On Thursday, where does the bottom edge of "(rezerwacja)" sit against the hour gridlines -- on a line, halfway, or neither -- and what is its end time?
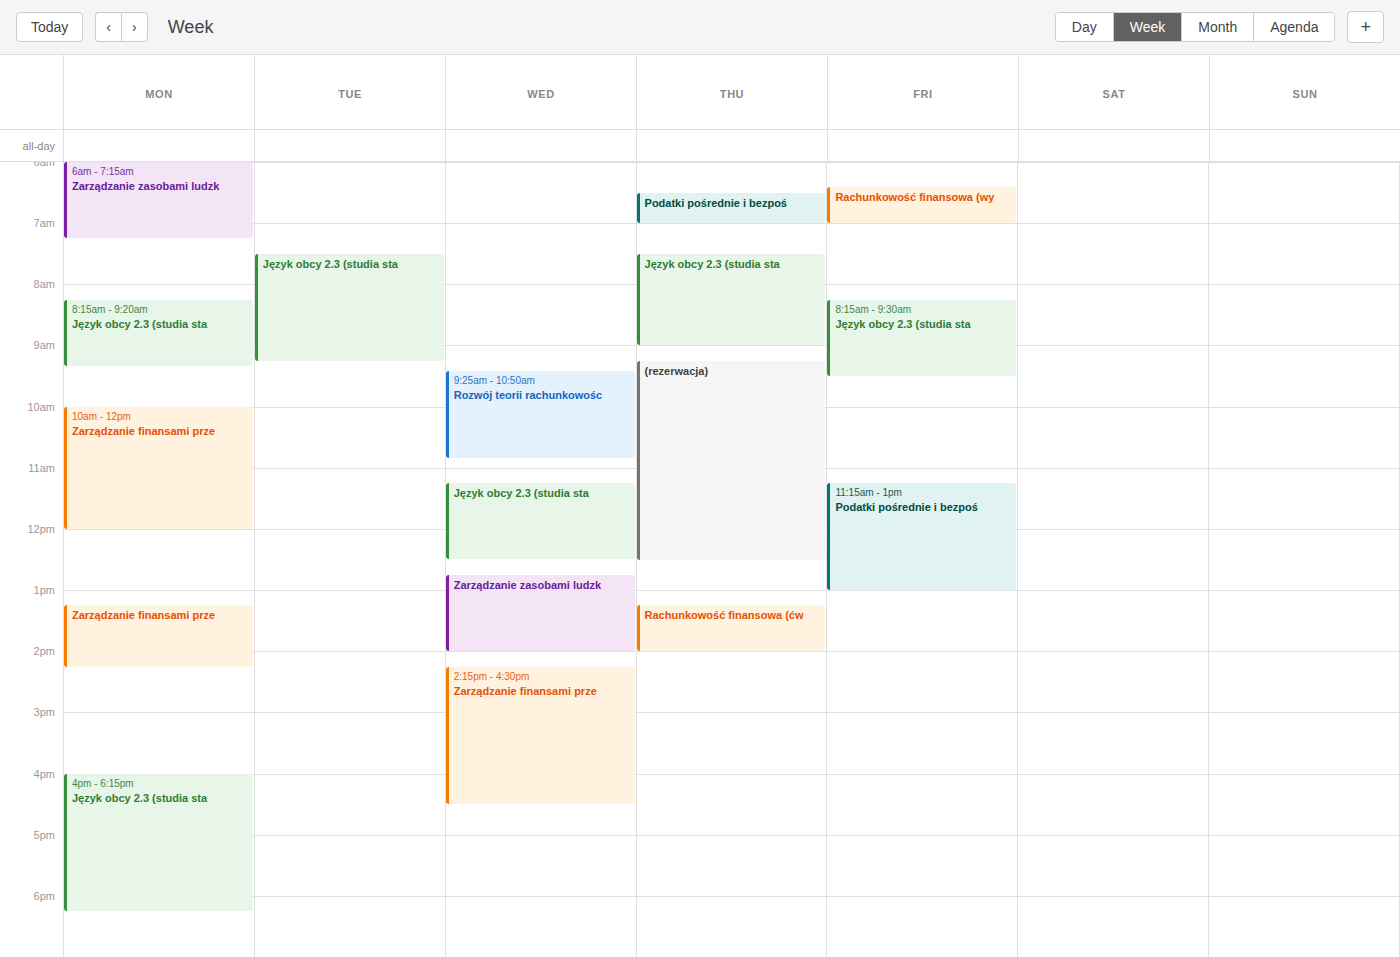
12:30 -- halfway between the 12:00 and 13:00 lines.